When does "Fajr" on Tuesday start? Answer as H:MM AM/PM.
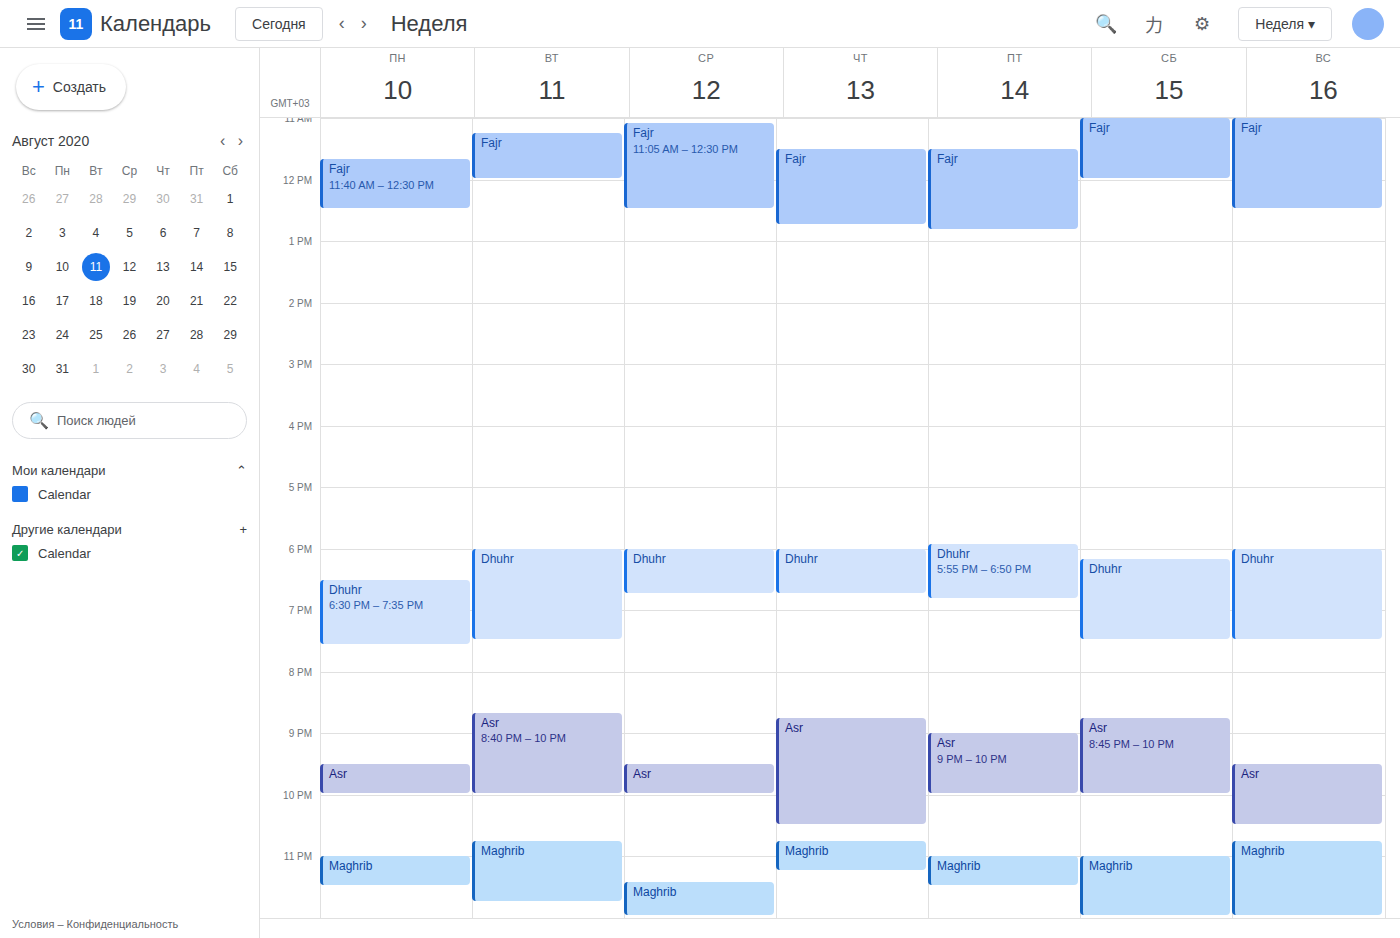
11:15 AM